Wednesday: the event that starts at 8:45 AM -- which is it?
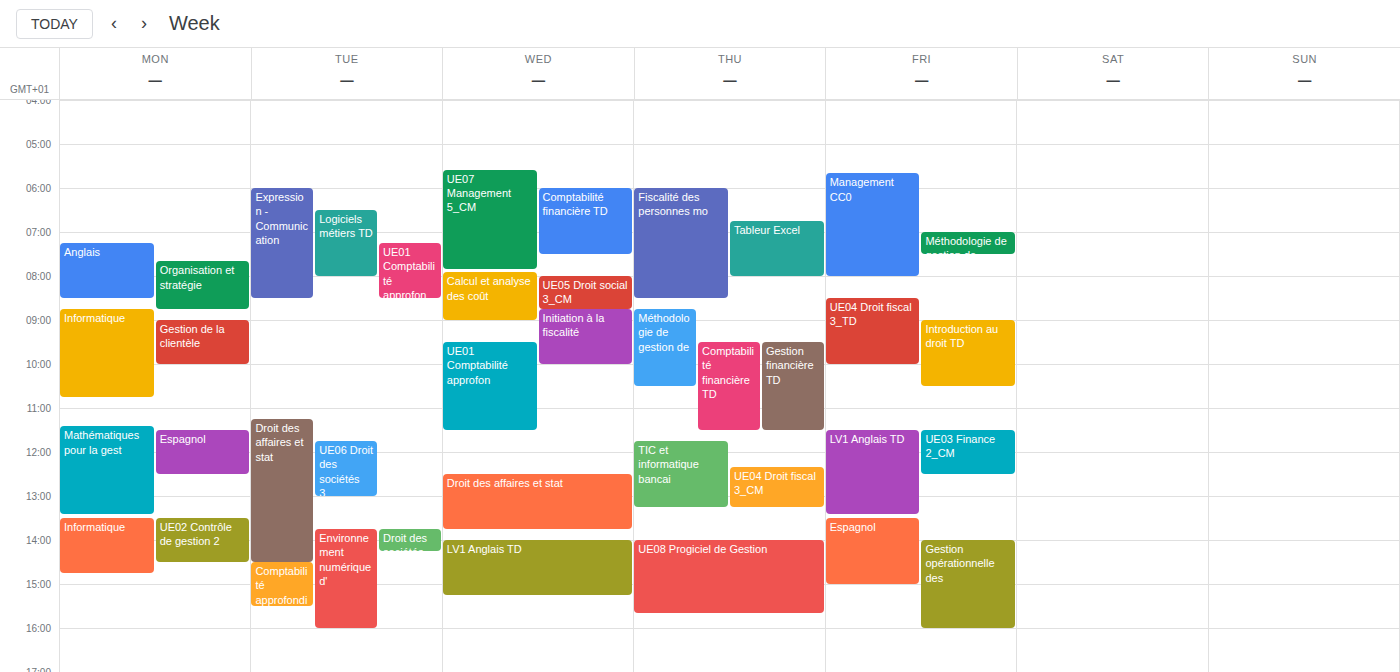
"Initiation à la fiscalité"